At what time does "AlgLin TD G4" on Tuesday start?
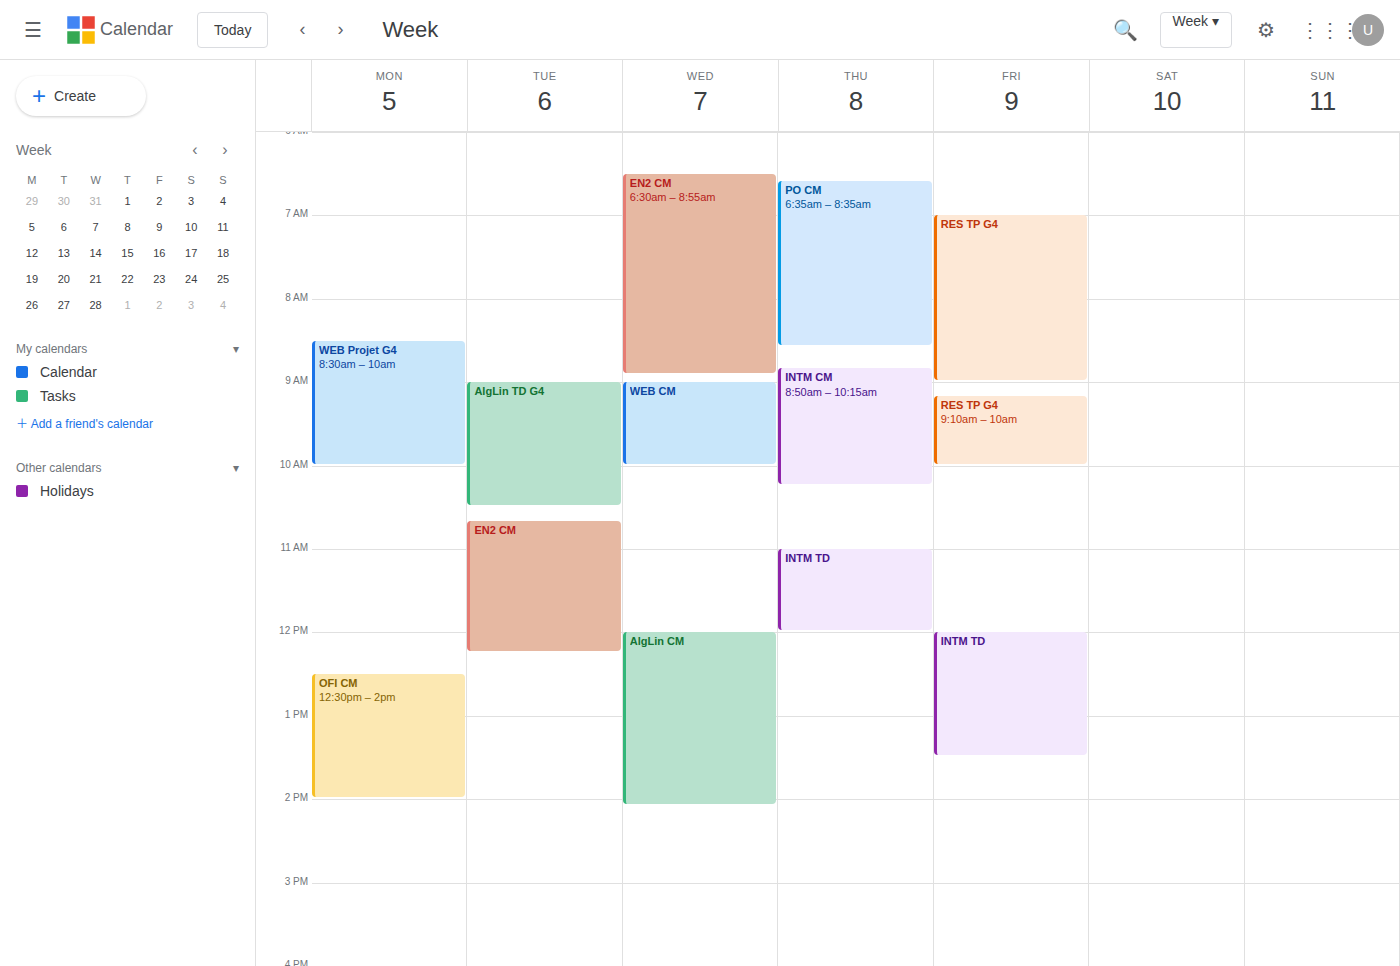
9:00 AM